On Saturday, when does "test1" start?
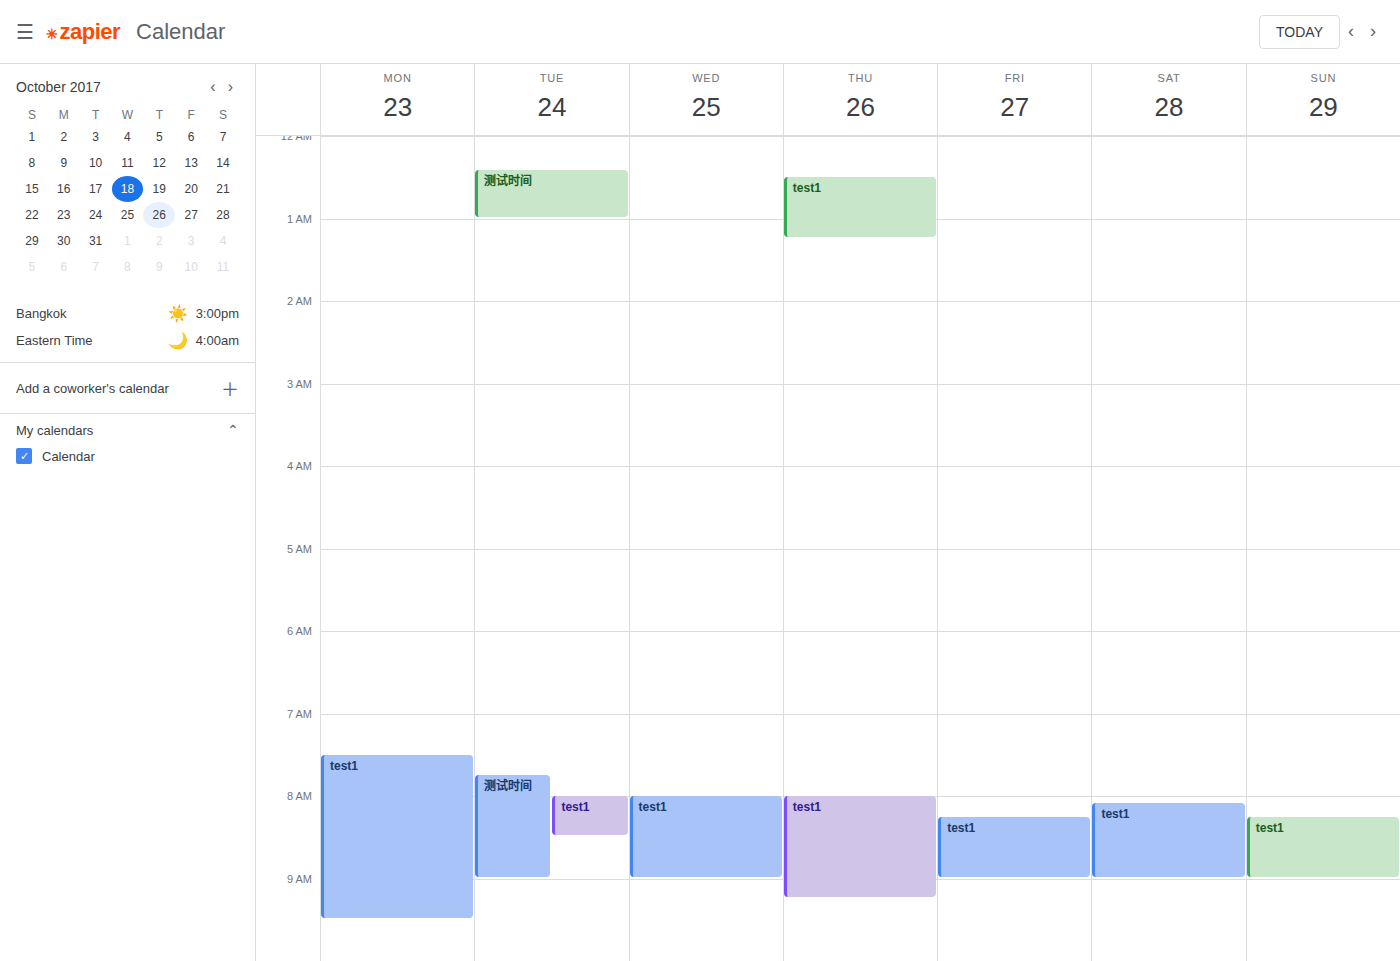
8:05 AM